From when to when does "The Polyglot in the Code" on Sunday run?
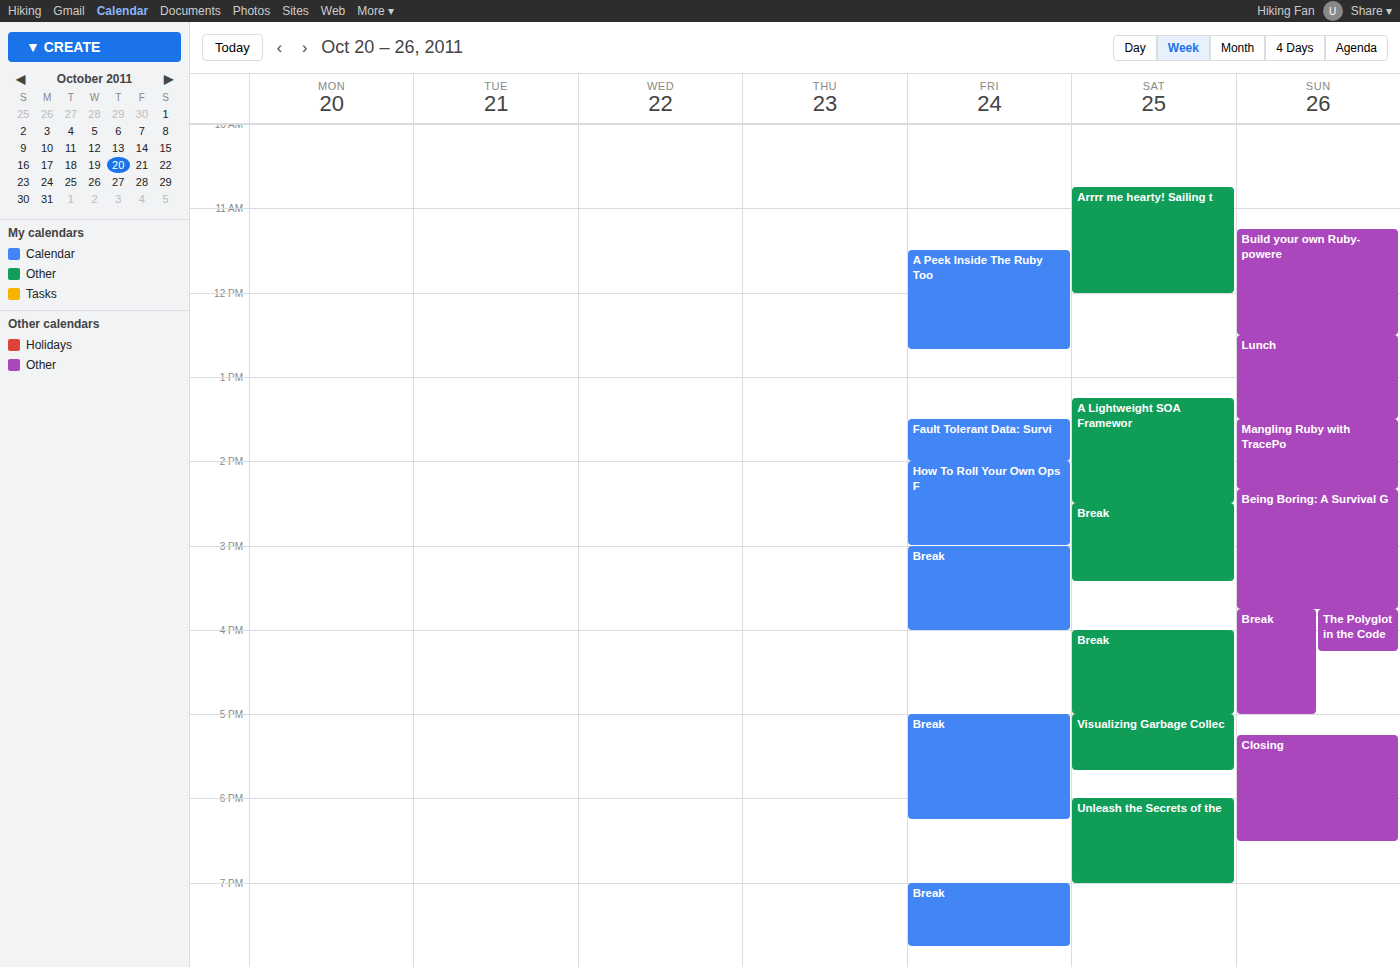
15:45 to 16:15